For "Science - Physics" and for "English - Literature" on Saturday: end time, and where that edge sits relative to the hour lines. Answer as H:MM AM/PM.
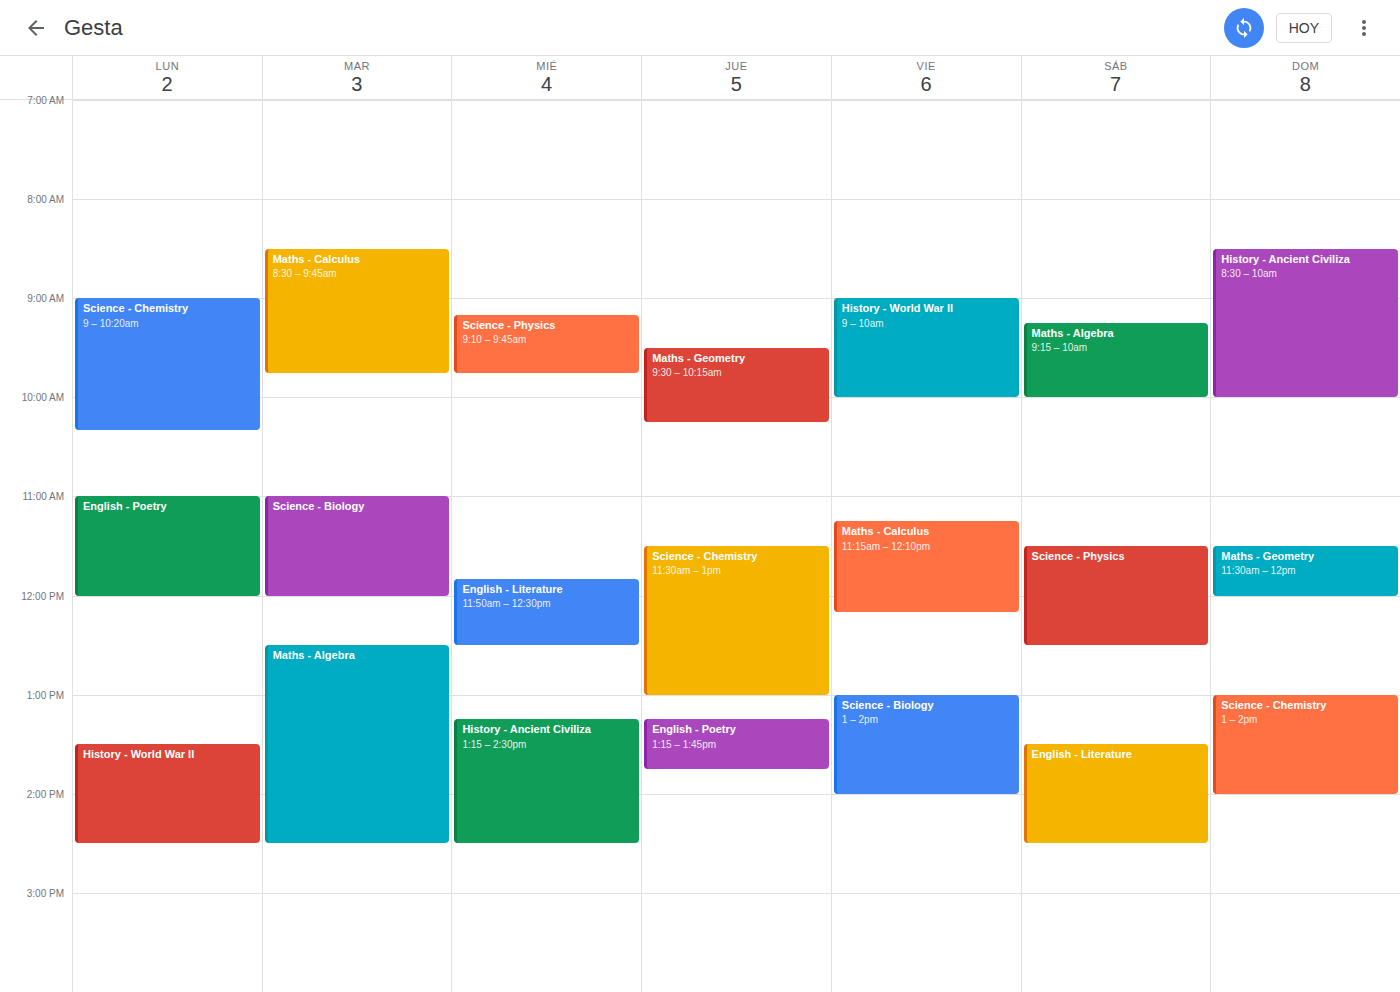
"Science - Physics": 12:30 PM, halfway between the 12 PM and 1 PM lines. "English - Literature": 2:30 PM, halfway between the 2 PM and 3 PM lines.